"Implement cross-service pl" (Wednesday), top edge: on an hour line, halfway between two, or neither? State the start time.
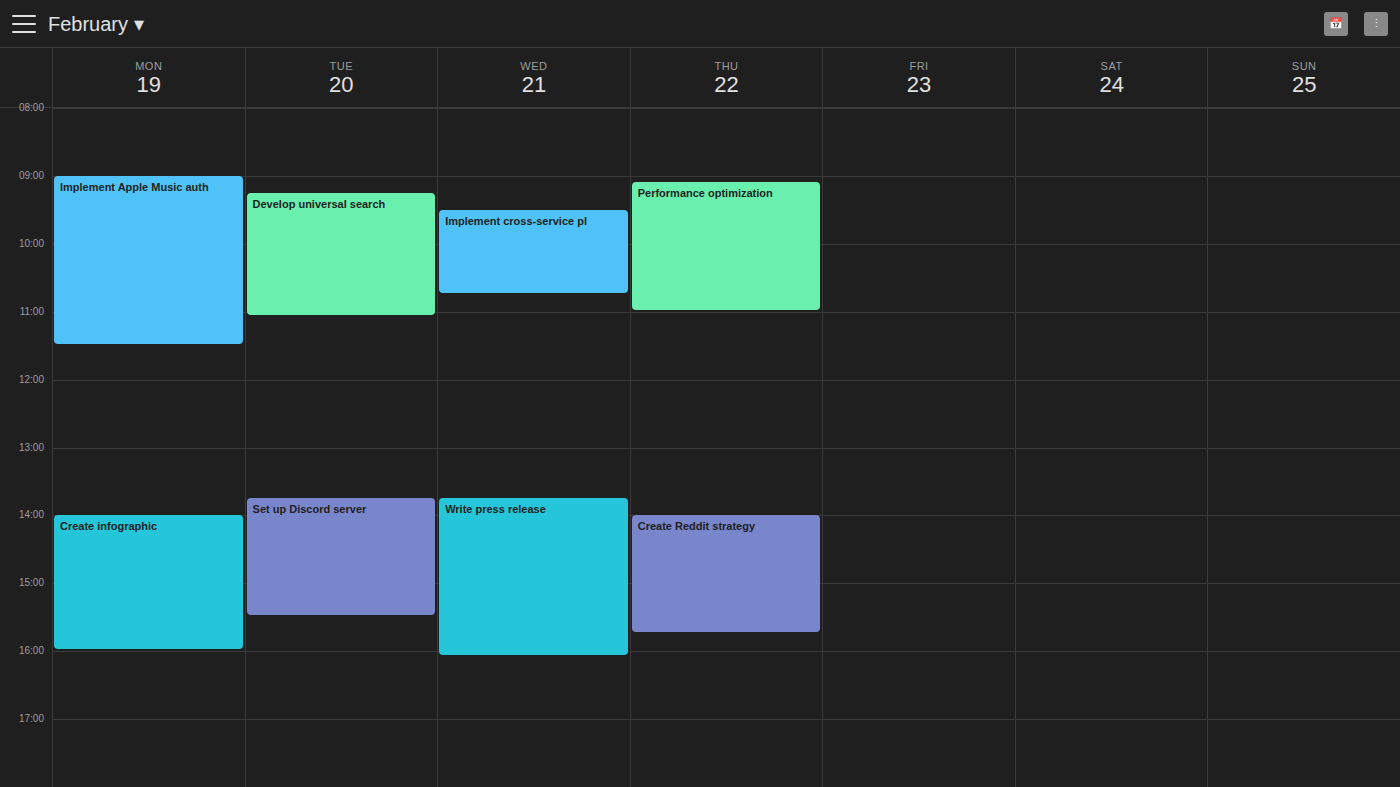
9:30 AM -- halfway between the 9 AM and 10 AM lines.